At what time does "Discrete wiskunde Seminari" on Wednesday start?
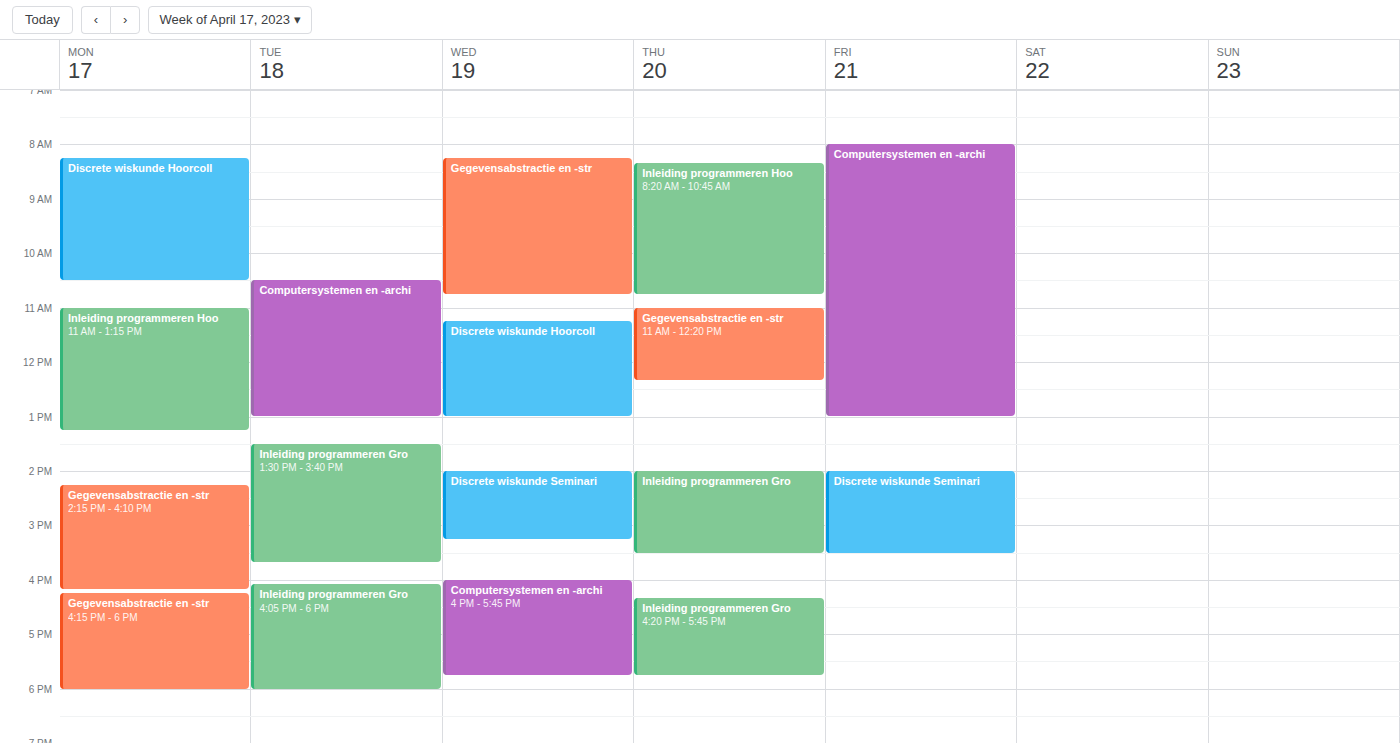
2:00 PM